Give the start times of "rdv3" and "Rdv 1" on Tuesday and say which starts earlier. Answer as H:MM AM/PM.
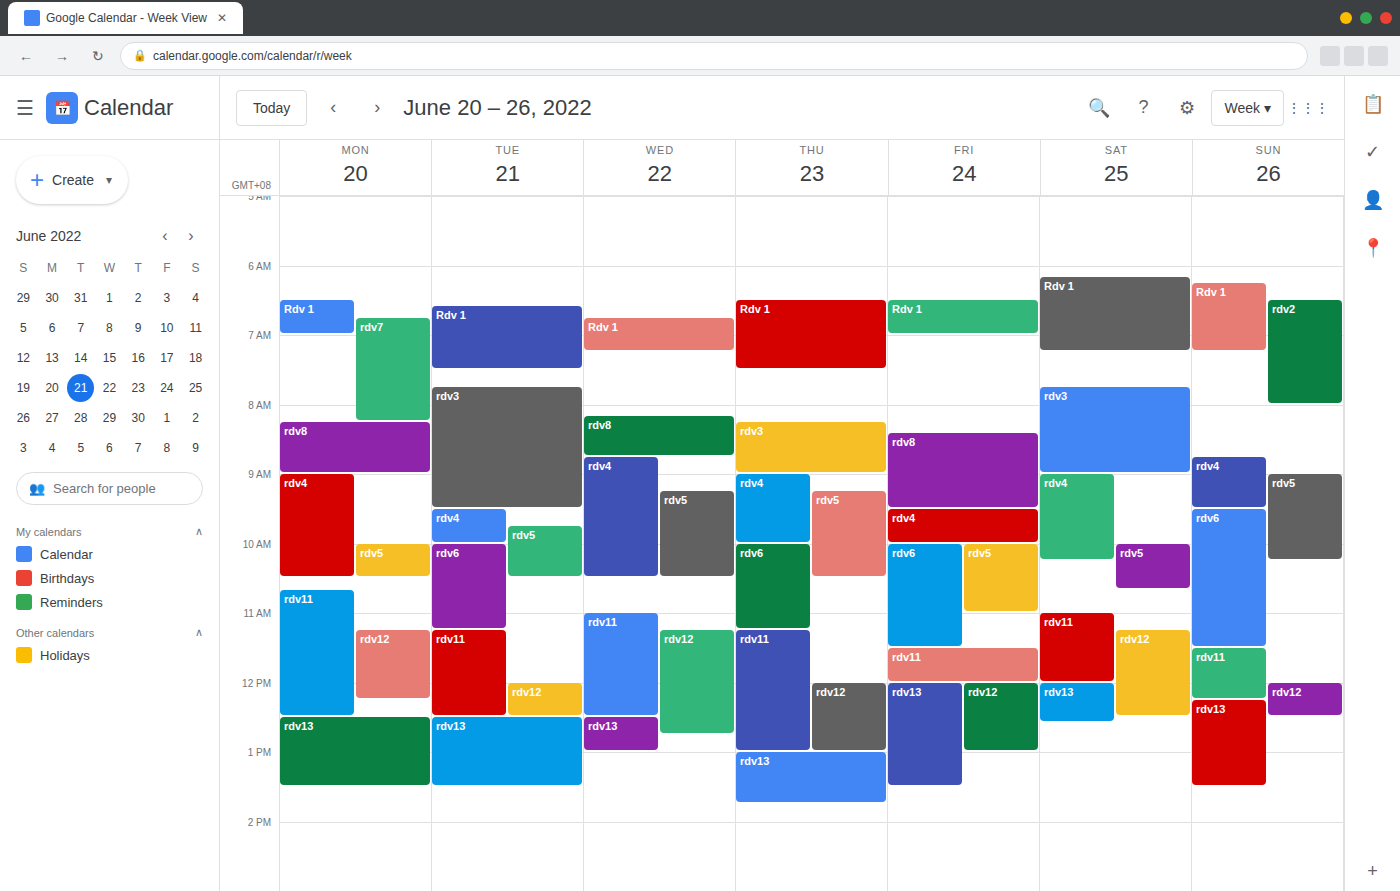
"Rdv 1" 6:35 AM; "rdv3" 7:45 AM.